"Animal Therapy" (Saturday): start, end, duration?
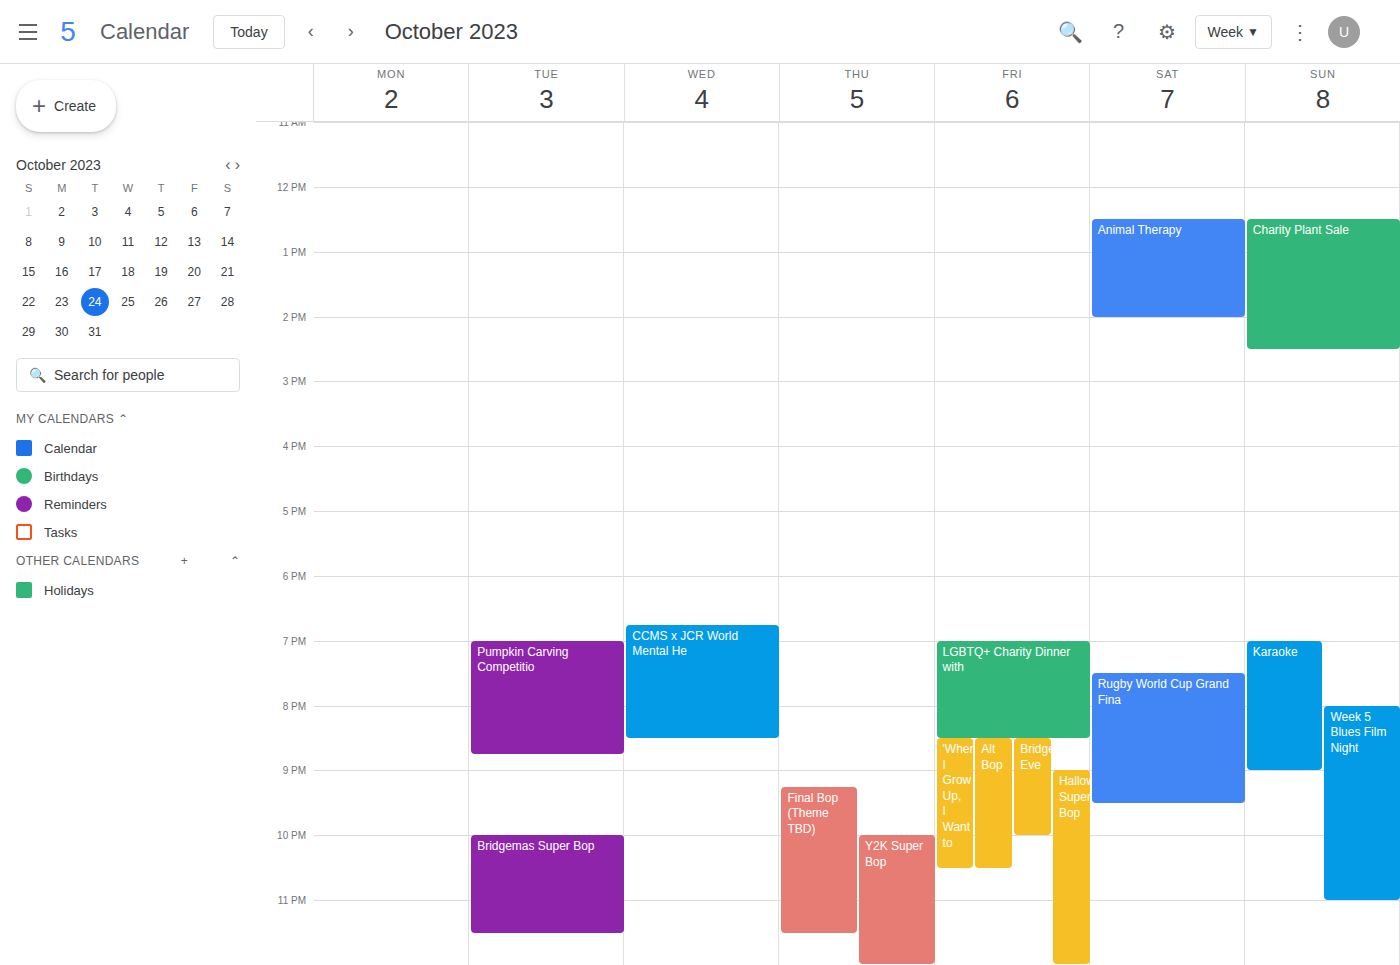
12:30 PM to 2:00 PM, 1 hour 30 minutes